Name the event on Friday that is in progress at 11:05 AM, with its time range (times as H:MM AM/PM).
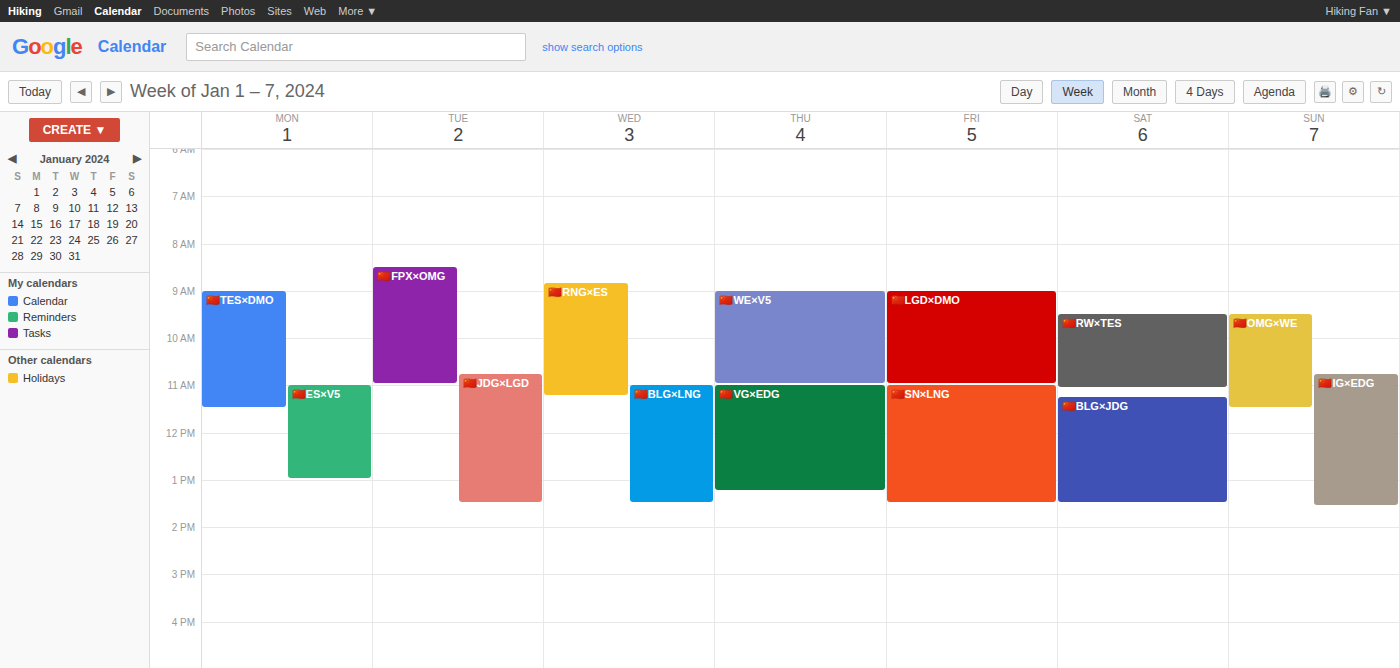
"🇨🇳SN×LNG", 11:00 AM to 1:30 PM